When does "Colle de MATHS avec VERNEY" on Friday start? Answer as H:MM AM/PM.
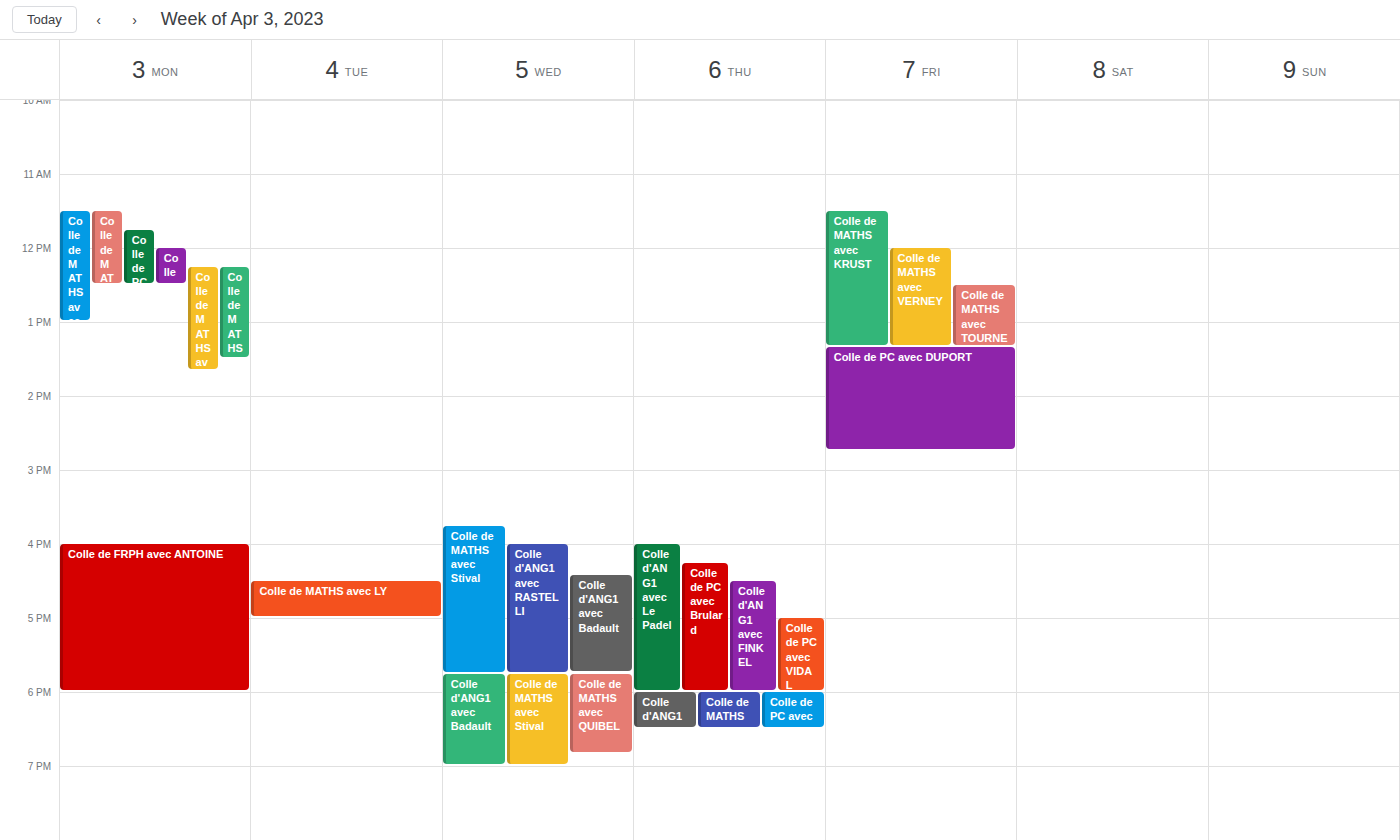
12:00 PM